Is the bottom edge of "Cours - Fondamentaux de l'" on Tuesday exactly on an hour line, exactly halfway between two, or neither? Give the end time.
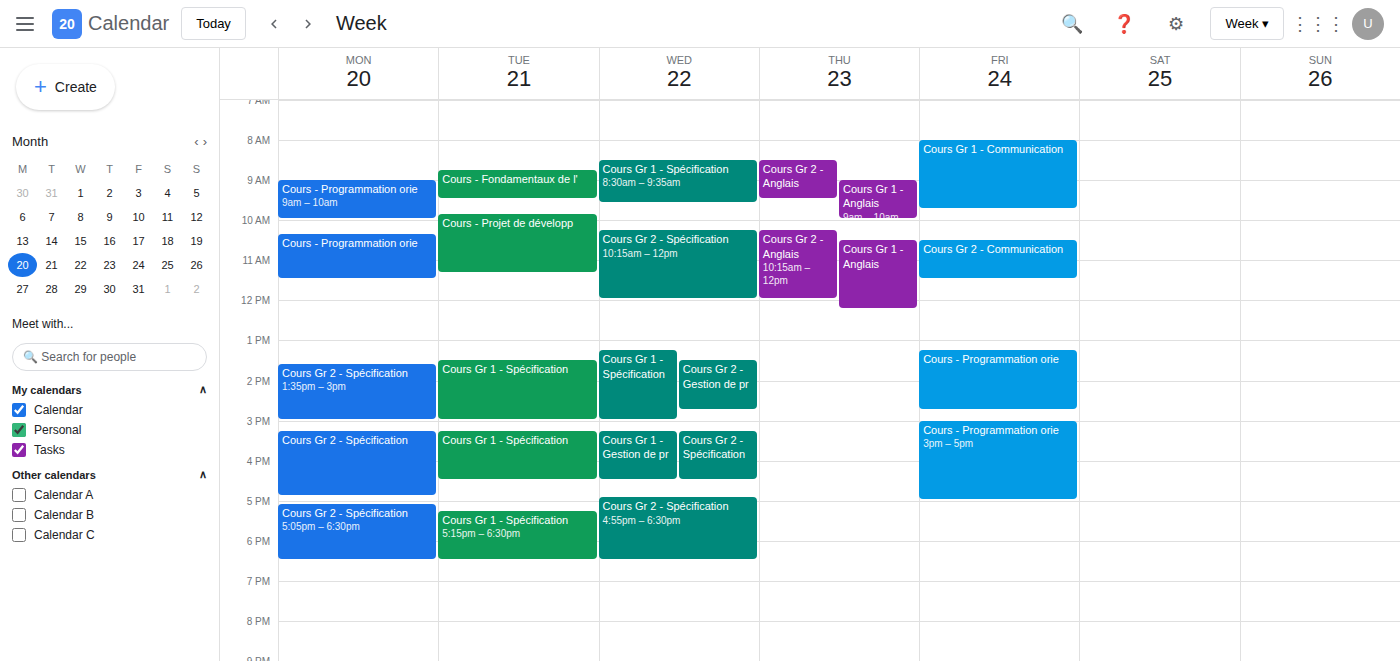
9:30 AM -- halfway between the 9 AM and 10 AM lines.